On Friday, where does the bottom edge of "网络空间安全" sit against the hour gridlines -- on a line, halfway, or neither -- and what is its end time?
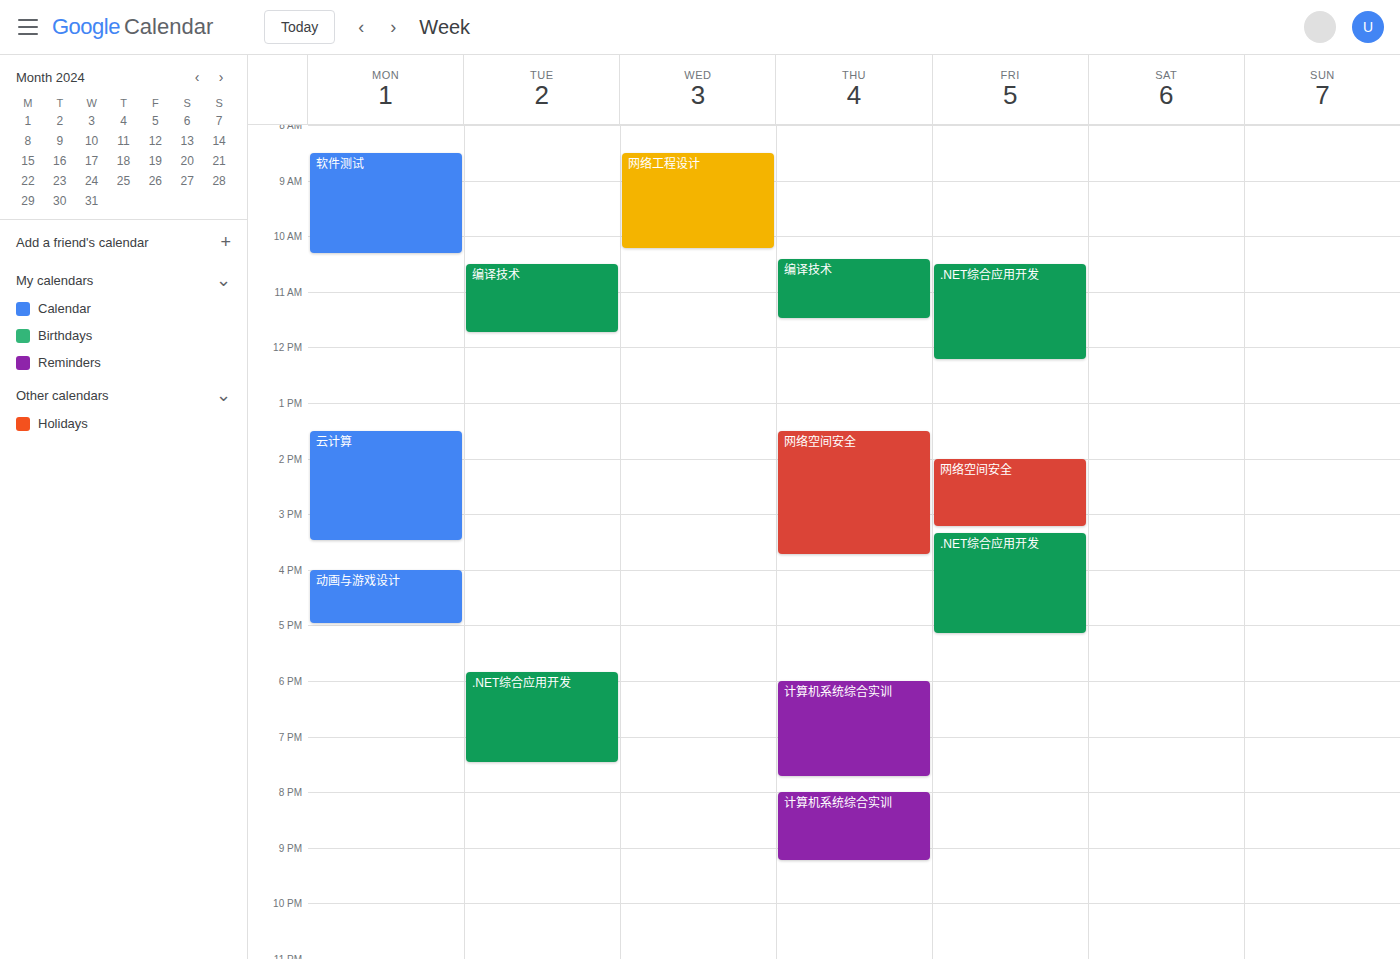
3:15 PM -- neither: a quarter of the way from the 3 PM line to the 4 PM line.